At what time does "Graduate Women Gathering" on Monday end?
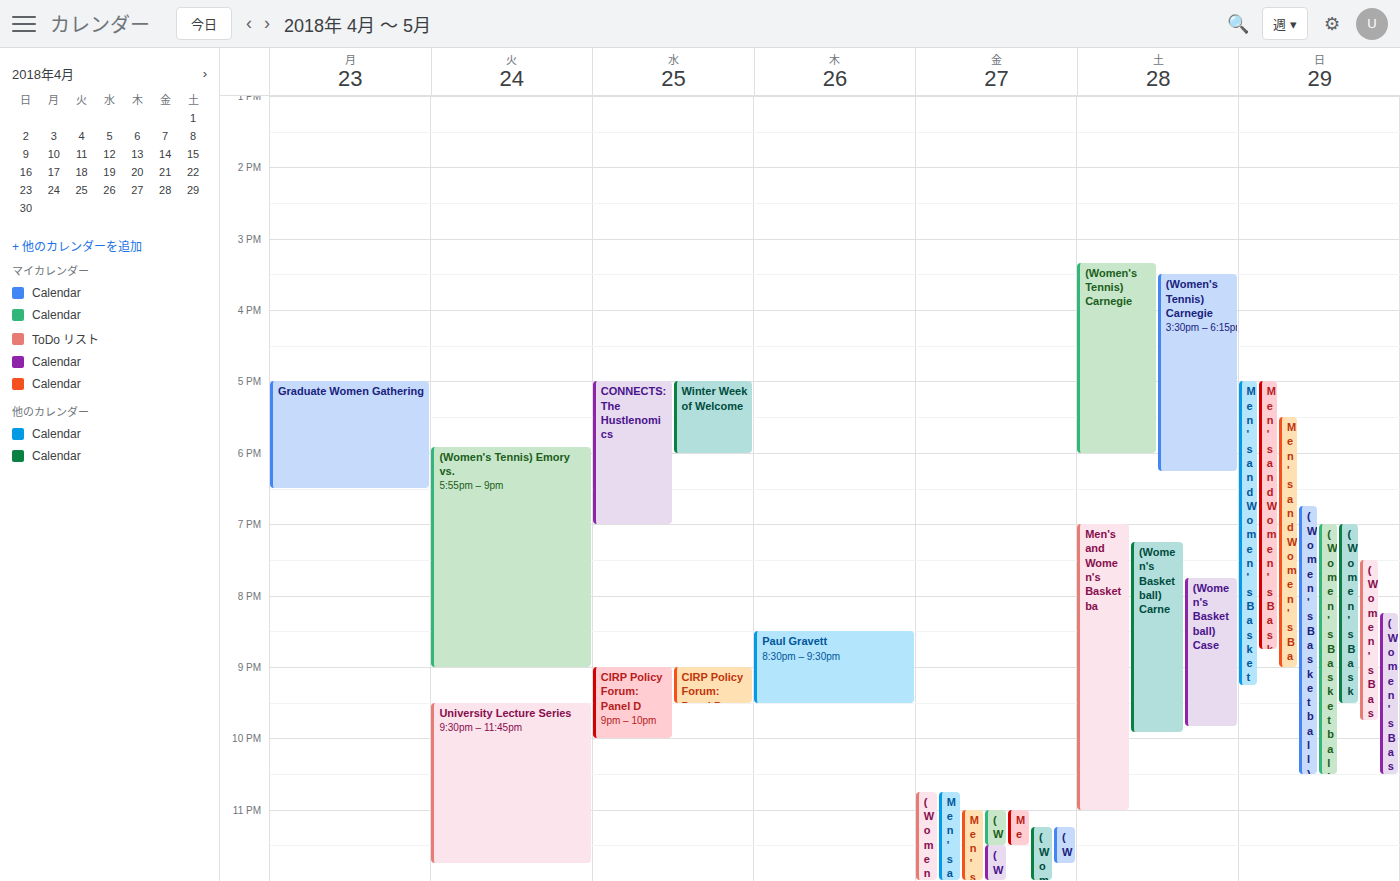
6:30 PM